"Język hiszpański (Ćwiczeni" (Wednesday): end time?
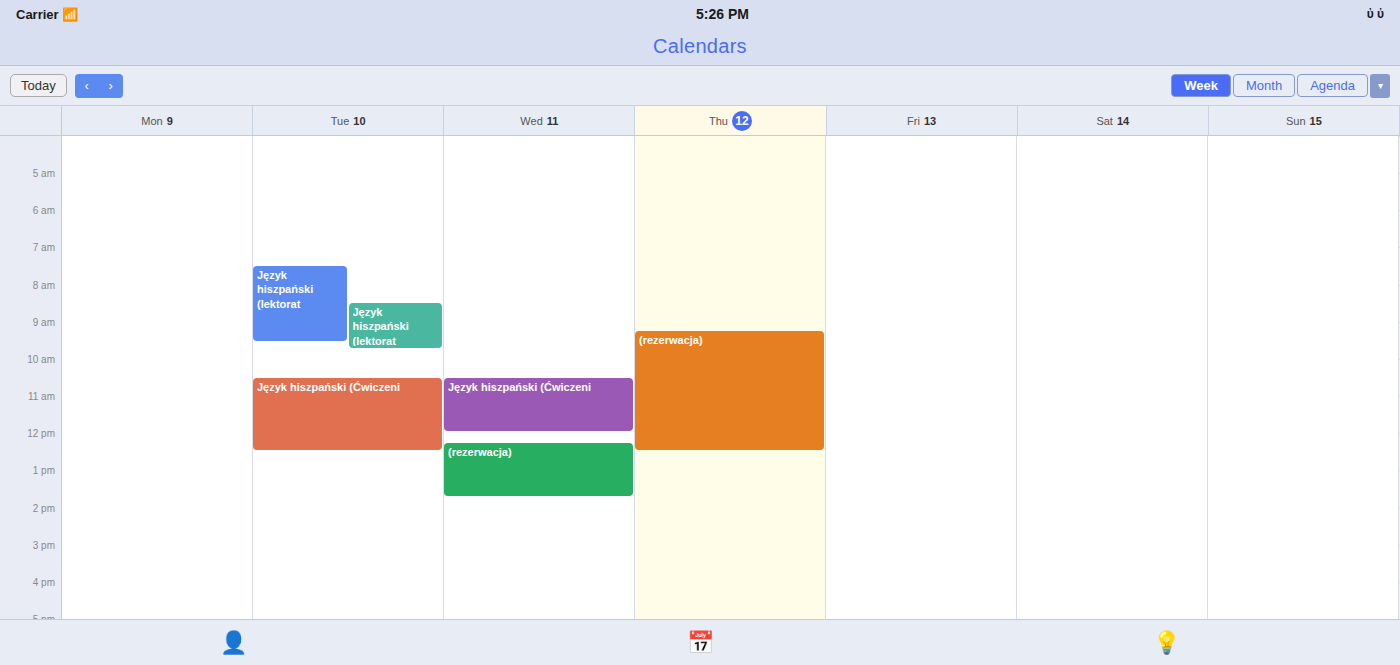
12:00 PM